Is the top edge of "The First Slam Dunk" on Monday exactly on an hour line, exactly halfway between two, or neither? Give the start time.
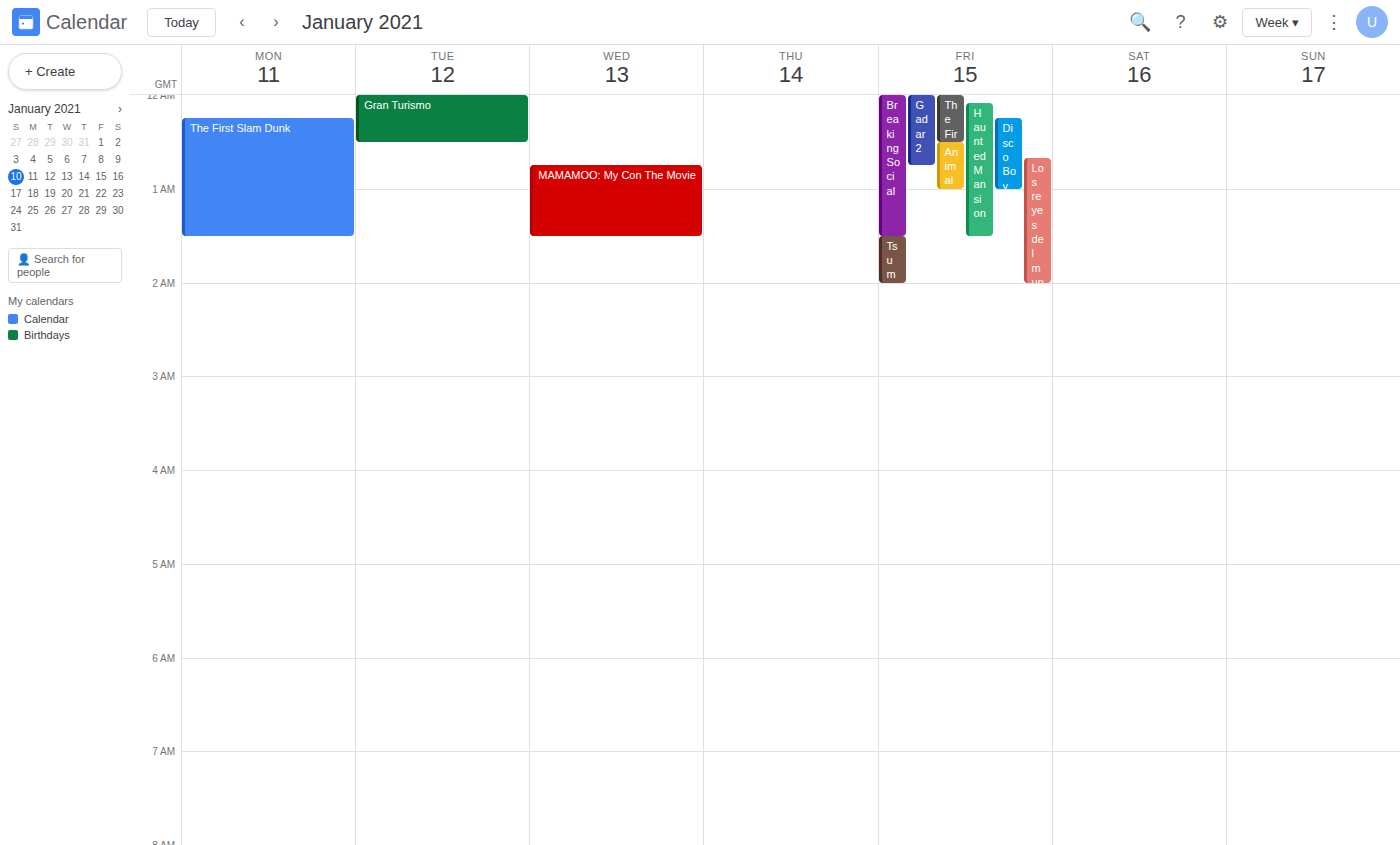
00:15 -- neither: a quarter of the way from the 00:00 line to the 01:00 line.